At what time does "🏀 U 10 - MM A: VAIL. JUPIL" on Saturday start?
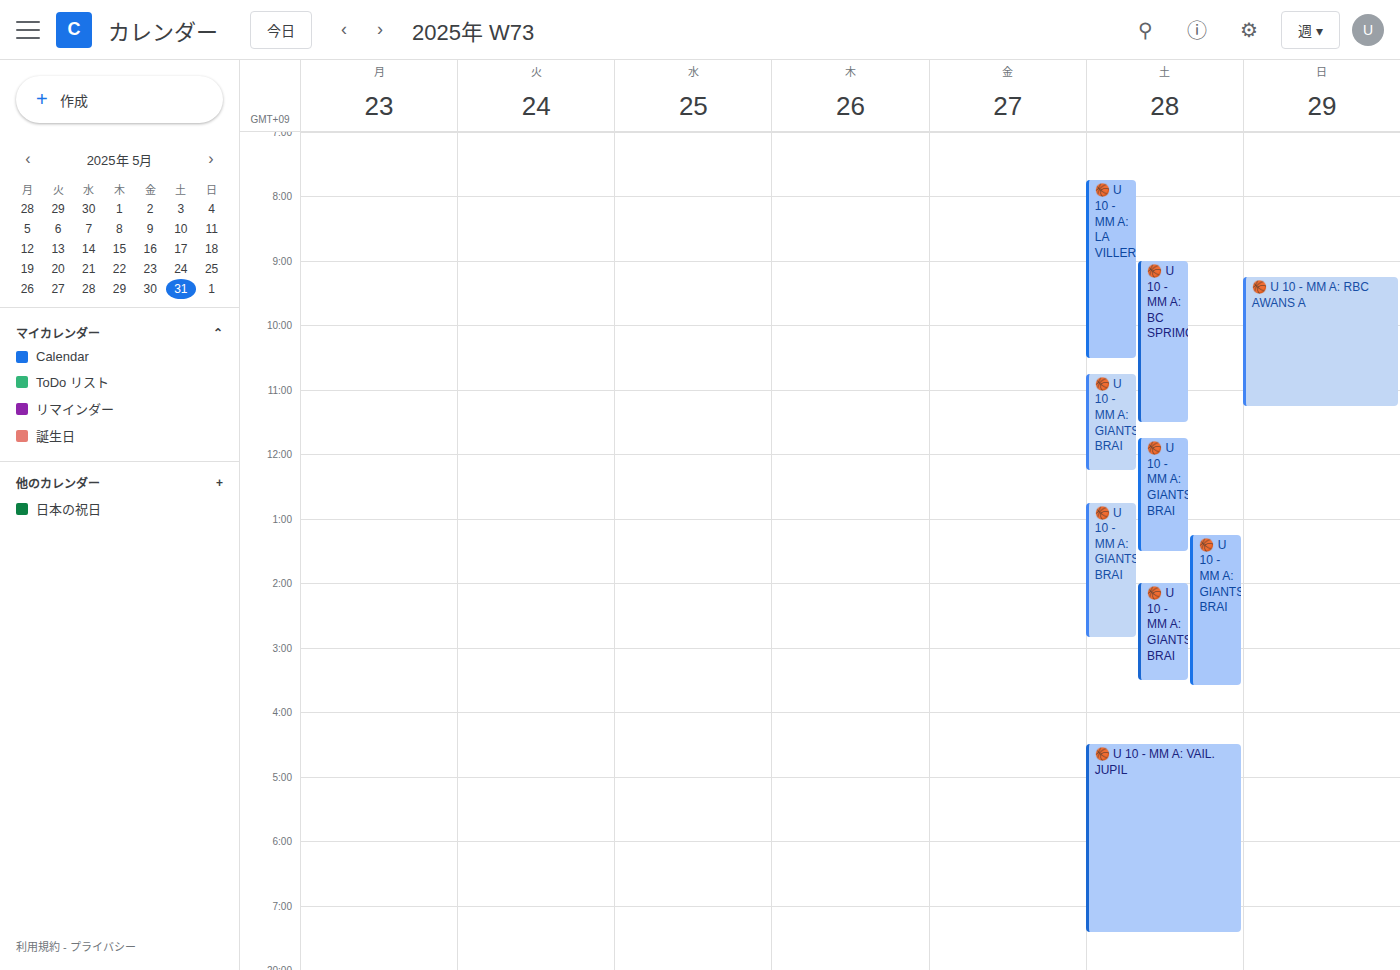
16:30